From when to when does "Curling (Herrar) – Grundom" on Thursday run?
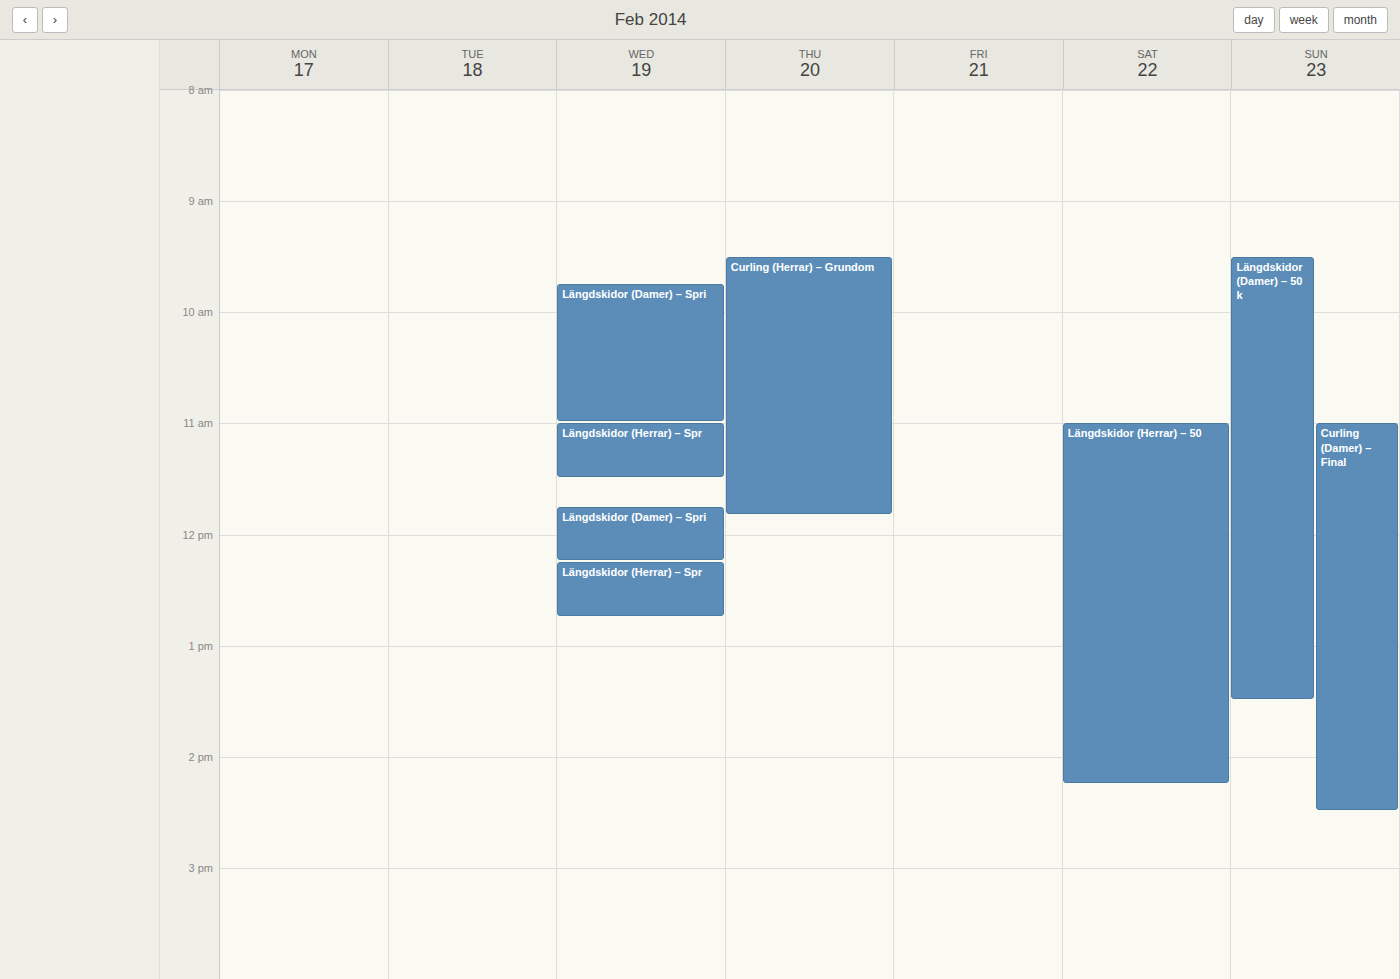
9:30 AM to 11:50 AM